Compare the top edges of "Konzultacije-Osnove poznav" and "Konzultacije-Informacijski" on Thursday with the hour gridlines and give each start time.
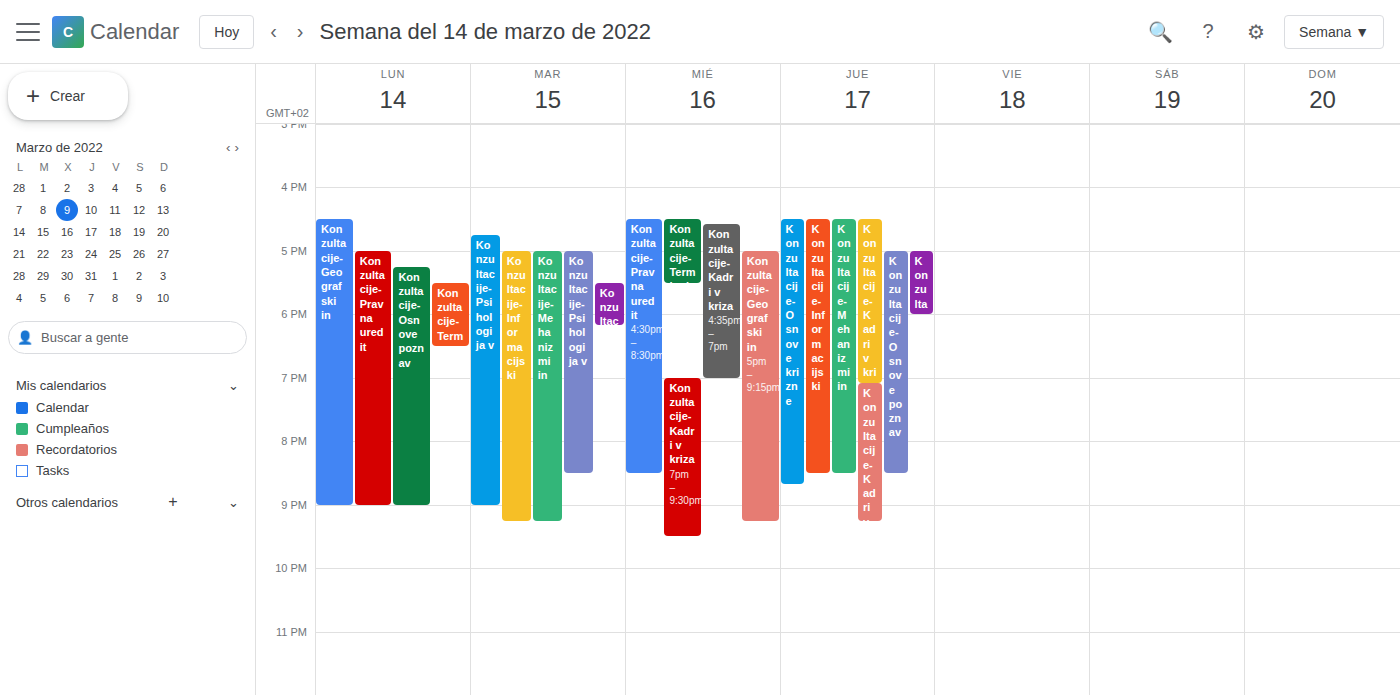
"Konzultacije-Osnove poznav": 5:00 PM, exactly on the 5 PM line. "Konzultacije-Informacijski": 4:30 PM, halfway between the 4 PM and 5 PM lines.